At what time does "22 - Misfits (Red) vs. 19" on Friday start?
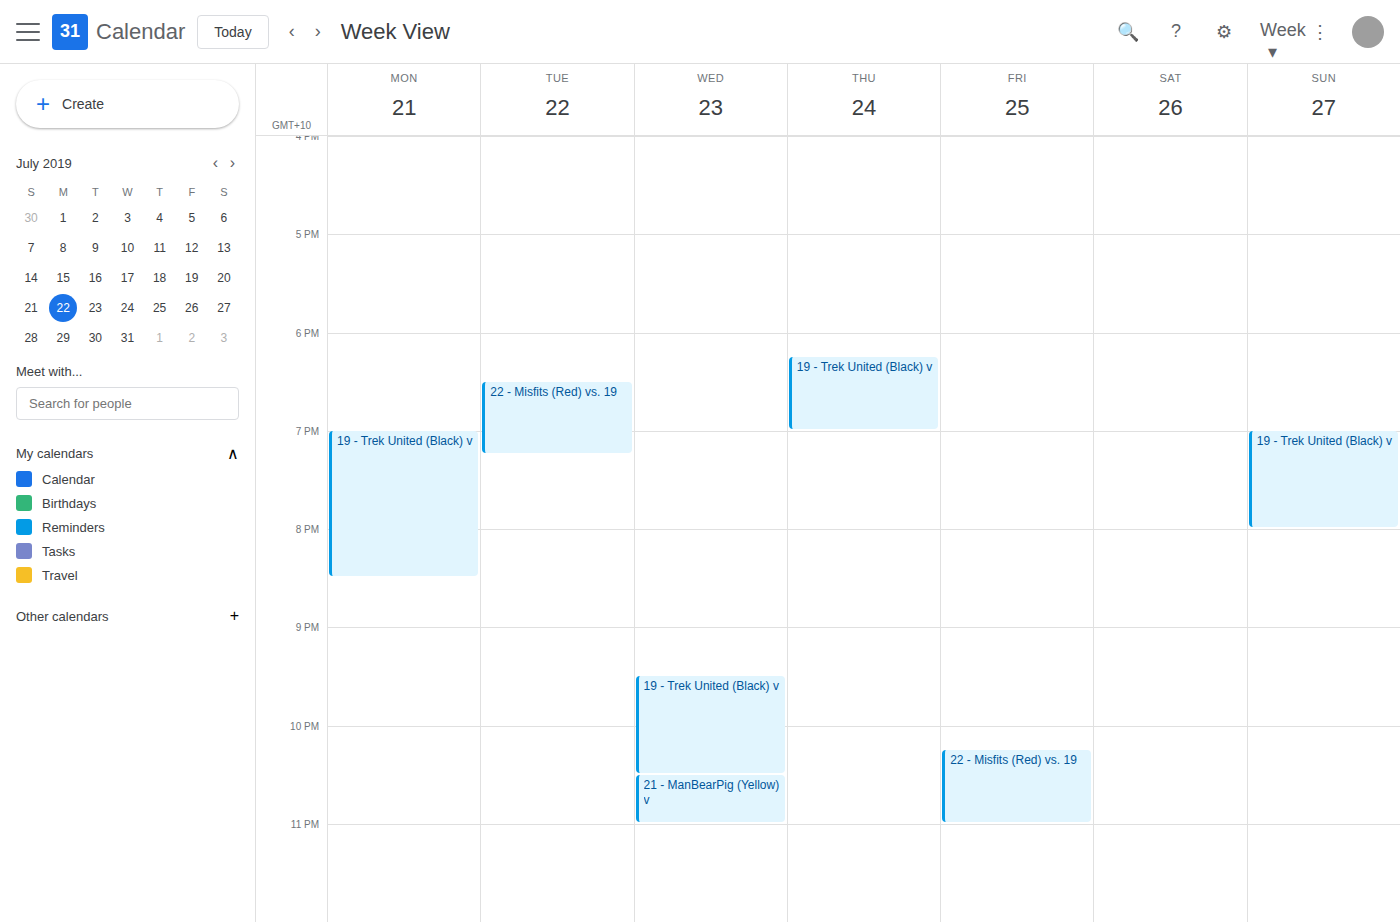
10:15 PM